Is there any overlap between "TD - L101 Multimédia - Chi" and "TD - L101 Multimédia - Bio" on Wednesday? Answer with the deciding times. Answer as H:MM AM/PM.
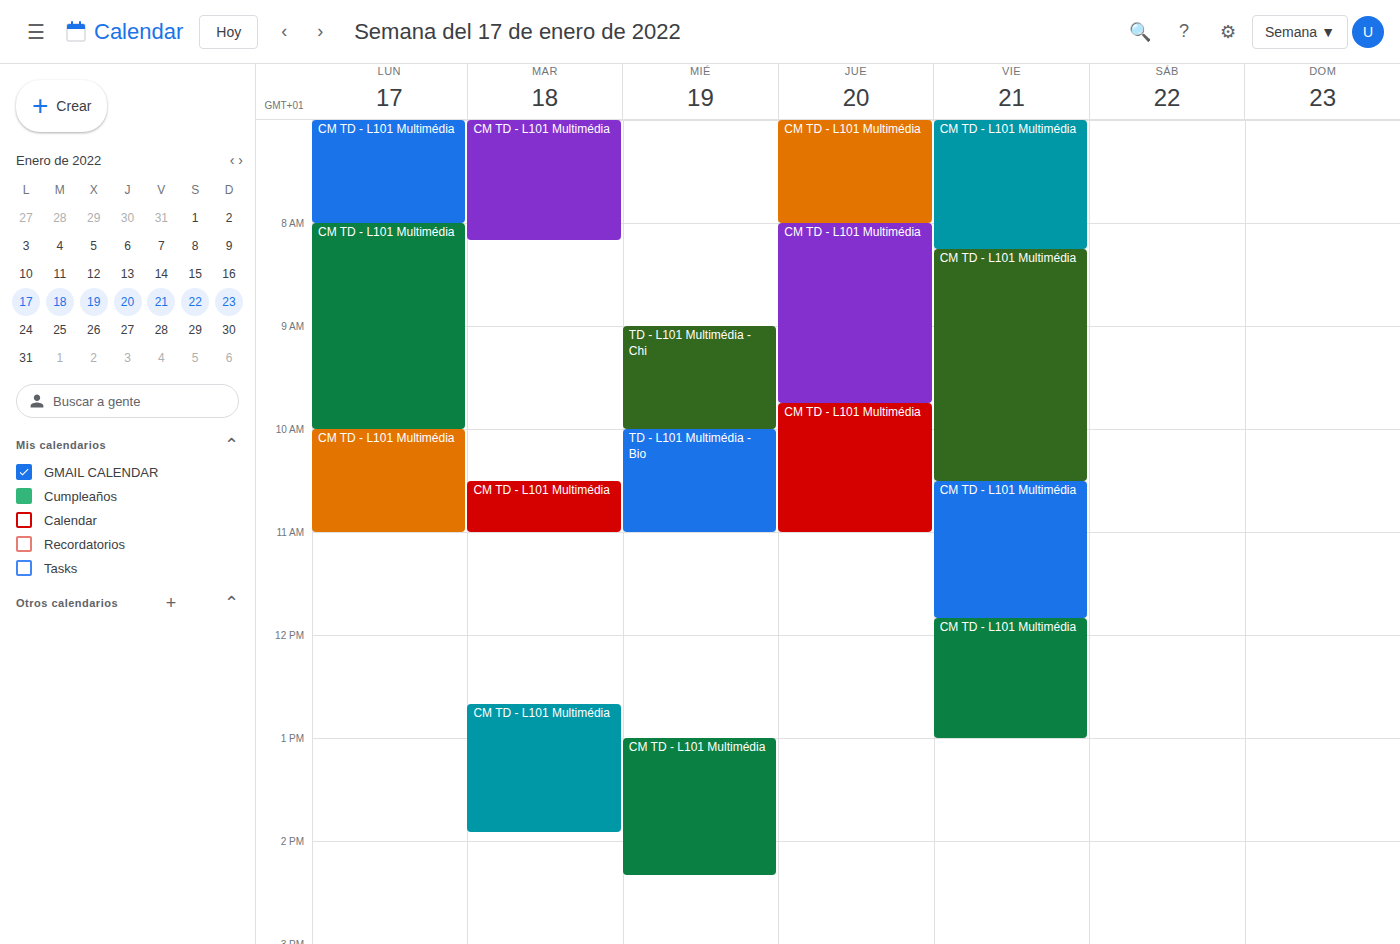
"TD - L101 Multimédia - Chi" ends at 10:00 AM, exactly when "TD - L101 Multimédia - Bio" starts -- they touch but do not overlap.